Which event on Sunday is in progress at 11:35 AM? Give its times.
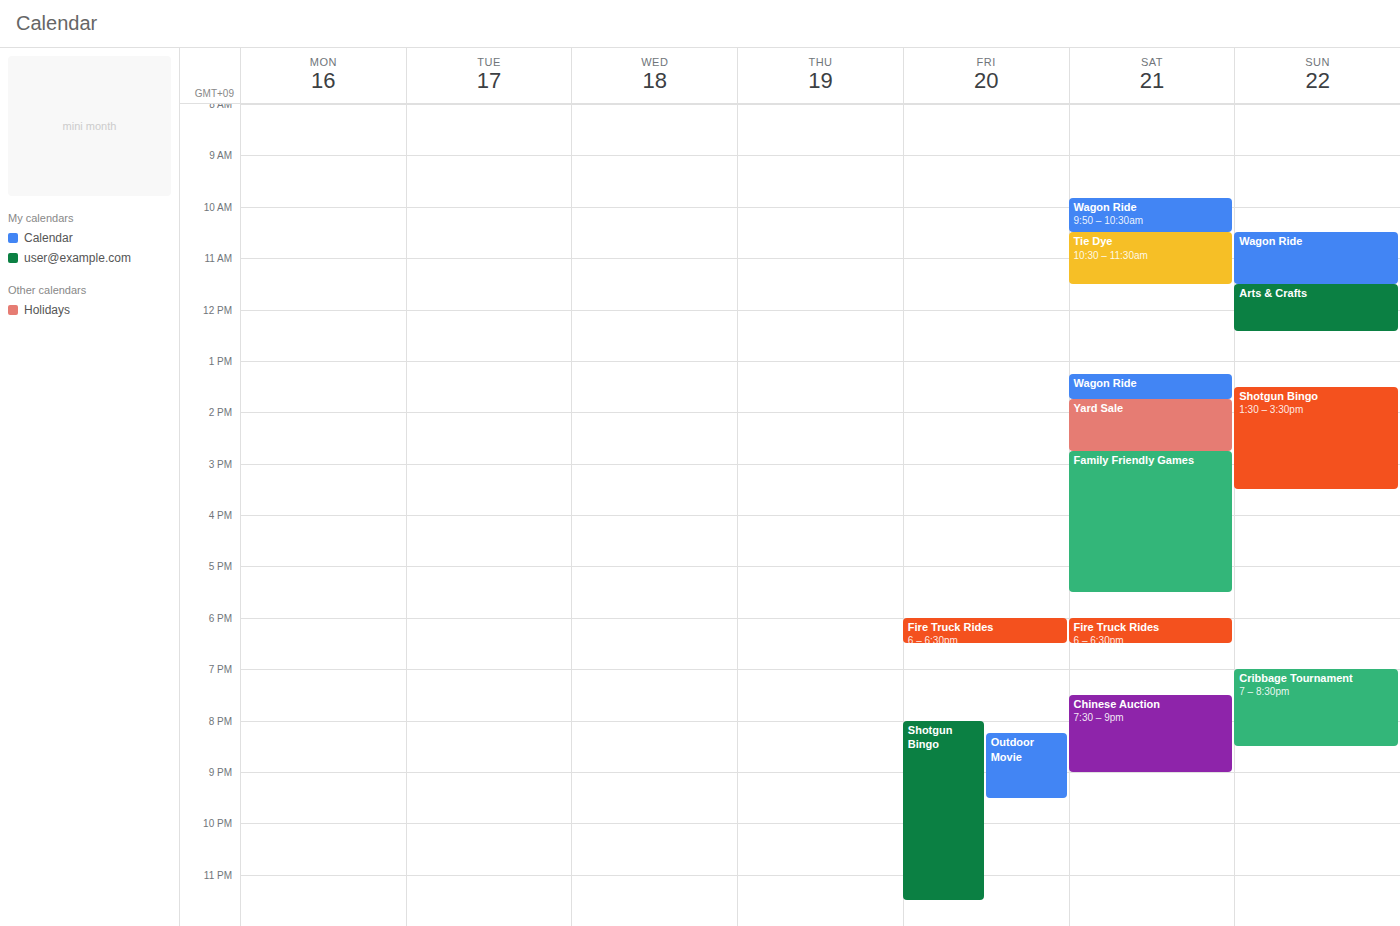
"Arts & Crafts", 11:30 AM to 12:25 PM